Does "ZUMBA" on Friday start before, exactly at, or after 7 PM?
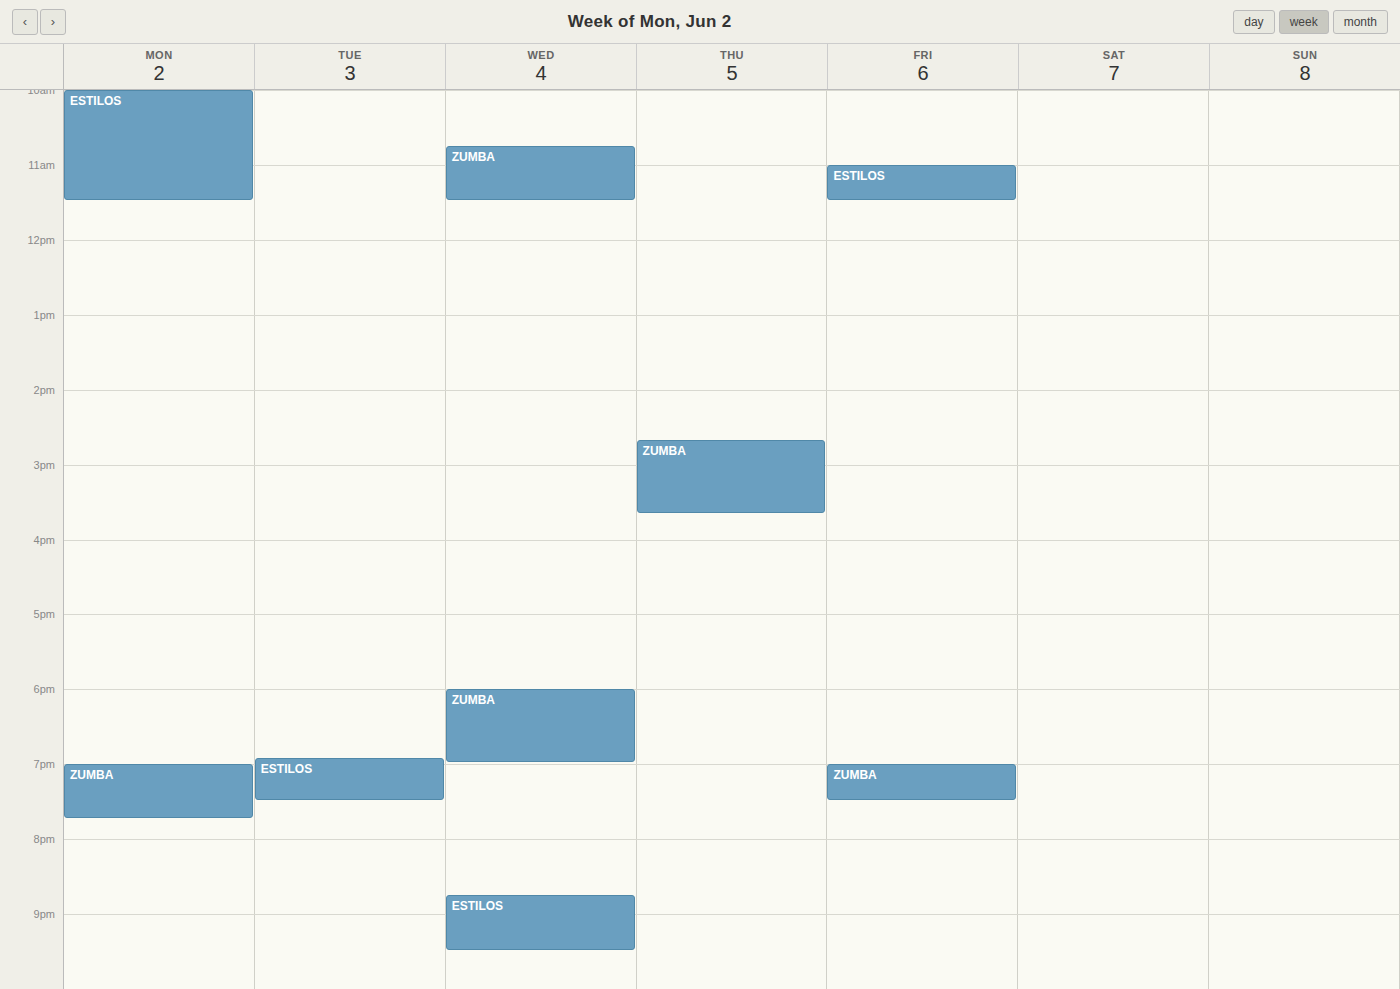
7:00 PM -- exactly at 7 PM, on the 7 PM line.